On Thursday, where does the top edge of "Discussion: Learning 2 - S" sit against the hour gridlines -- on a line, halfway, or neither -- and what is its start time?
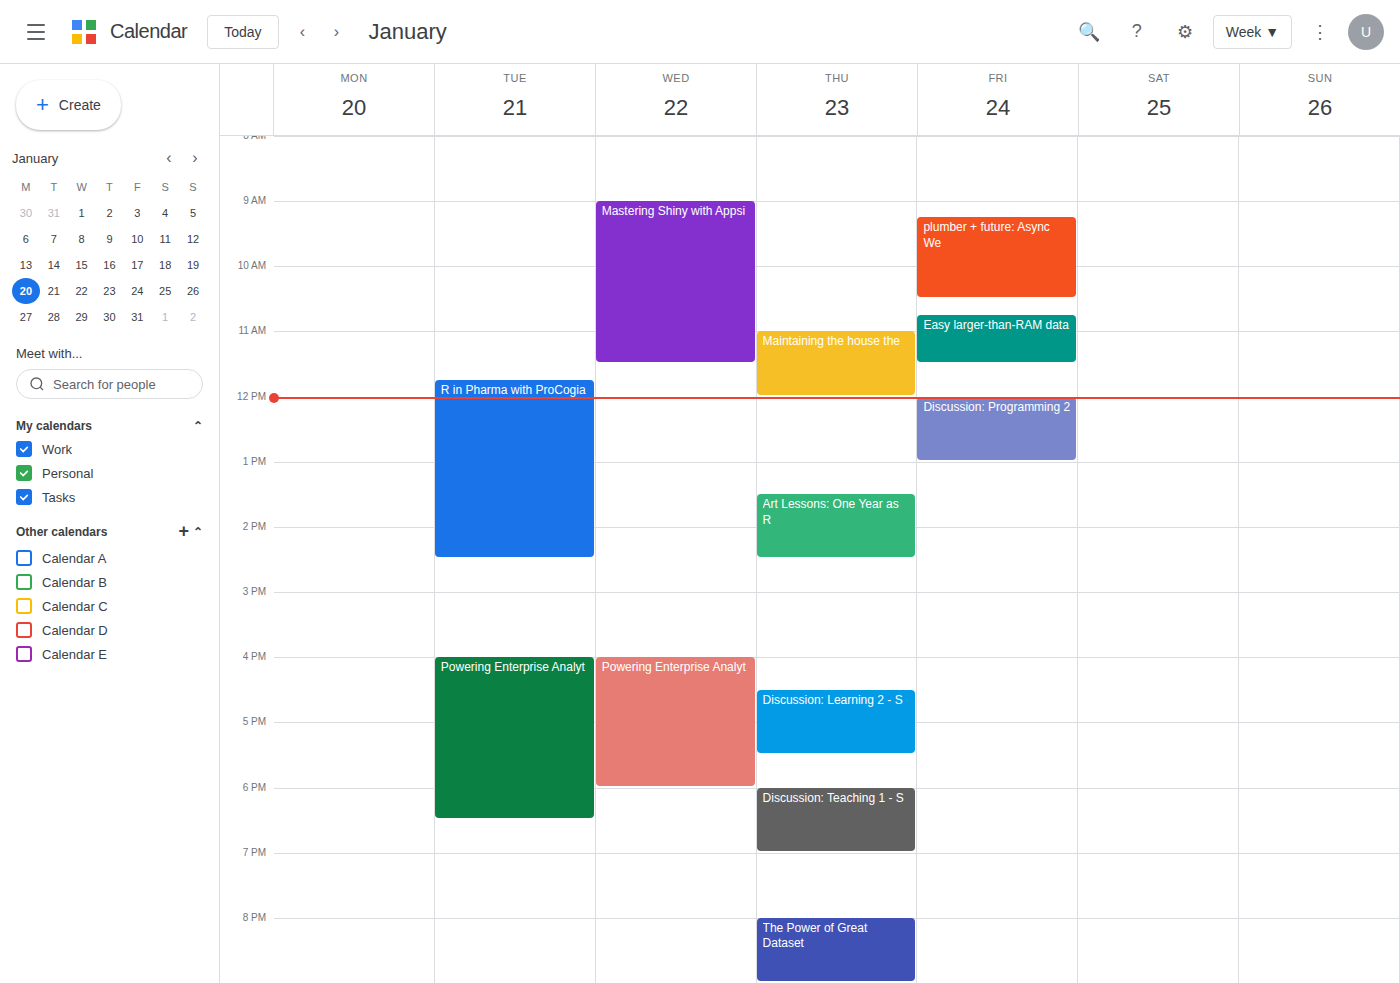
4:30 PM -- halfway between the 4 PM and 5 PM lines.